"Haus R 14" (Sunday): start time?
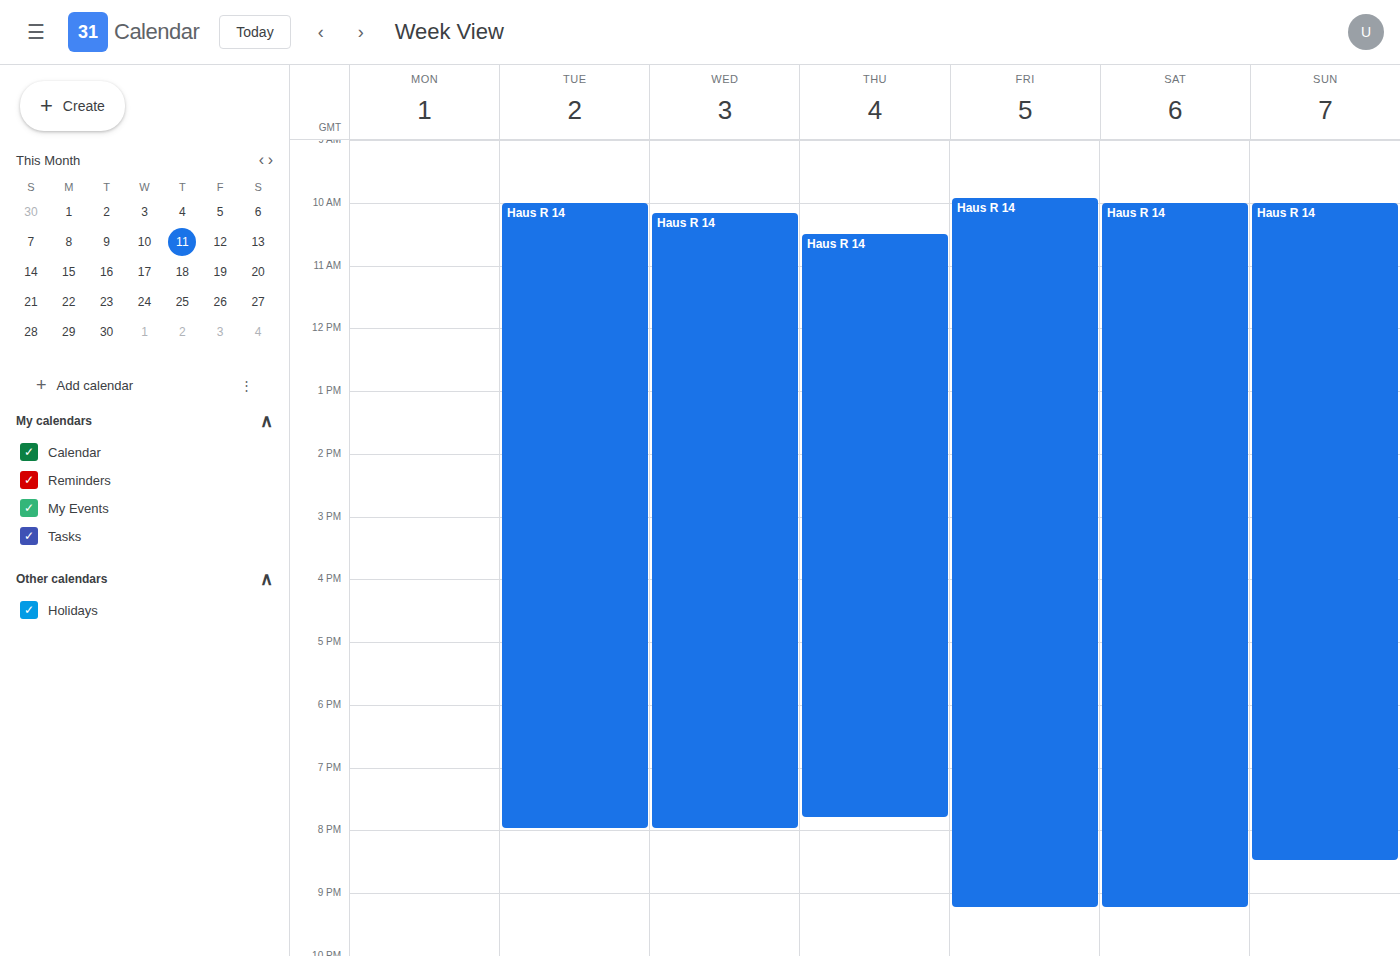
10:00 AM